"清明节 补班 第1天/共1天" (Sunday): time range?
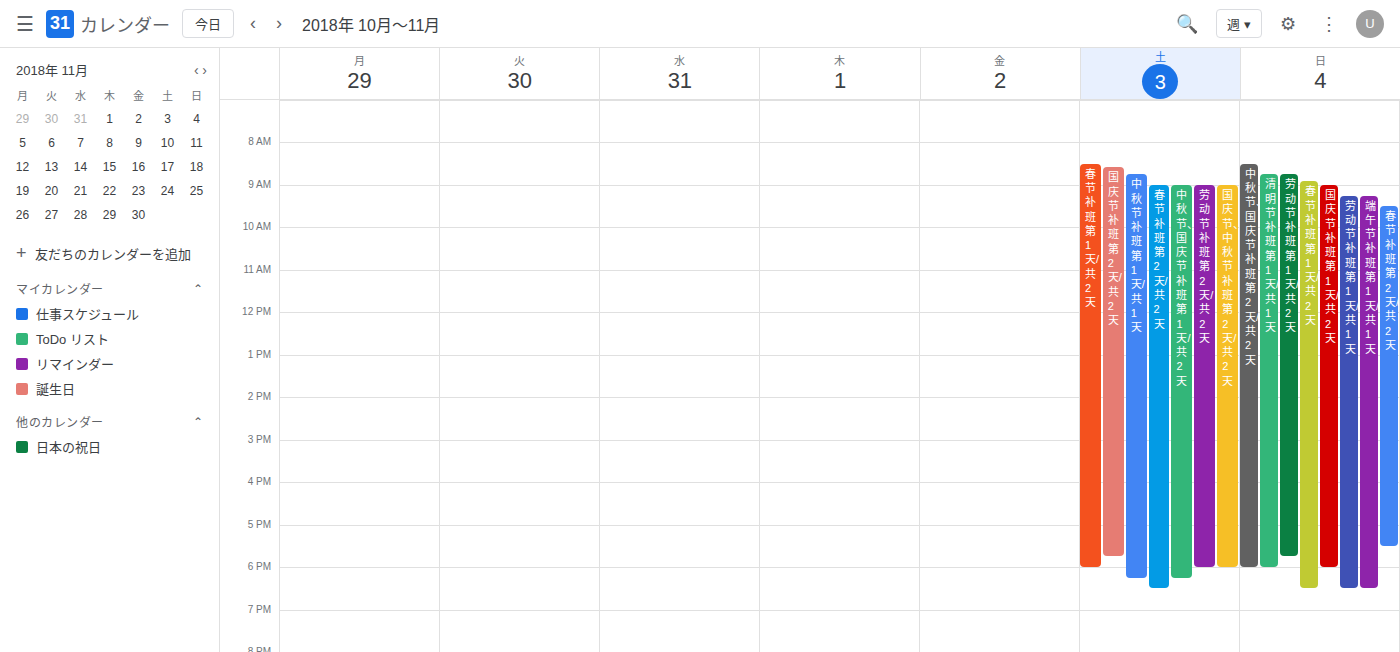
8:45 AM to 6:00 PM